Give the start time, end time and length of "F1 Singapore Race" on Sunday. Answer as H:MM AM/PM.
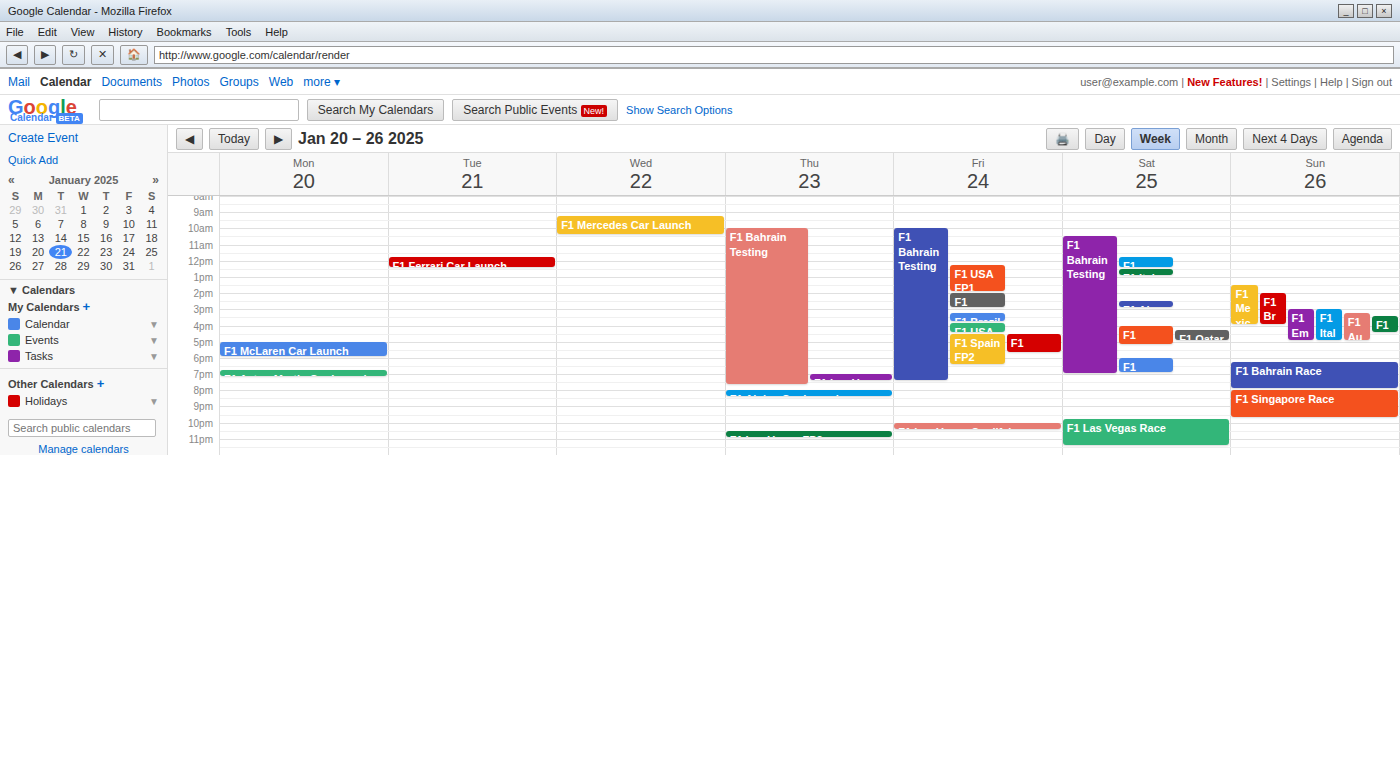
8:00 PM to 9:45 PM, 1 hour 45 minutes